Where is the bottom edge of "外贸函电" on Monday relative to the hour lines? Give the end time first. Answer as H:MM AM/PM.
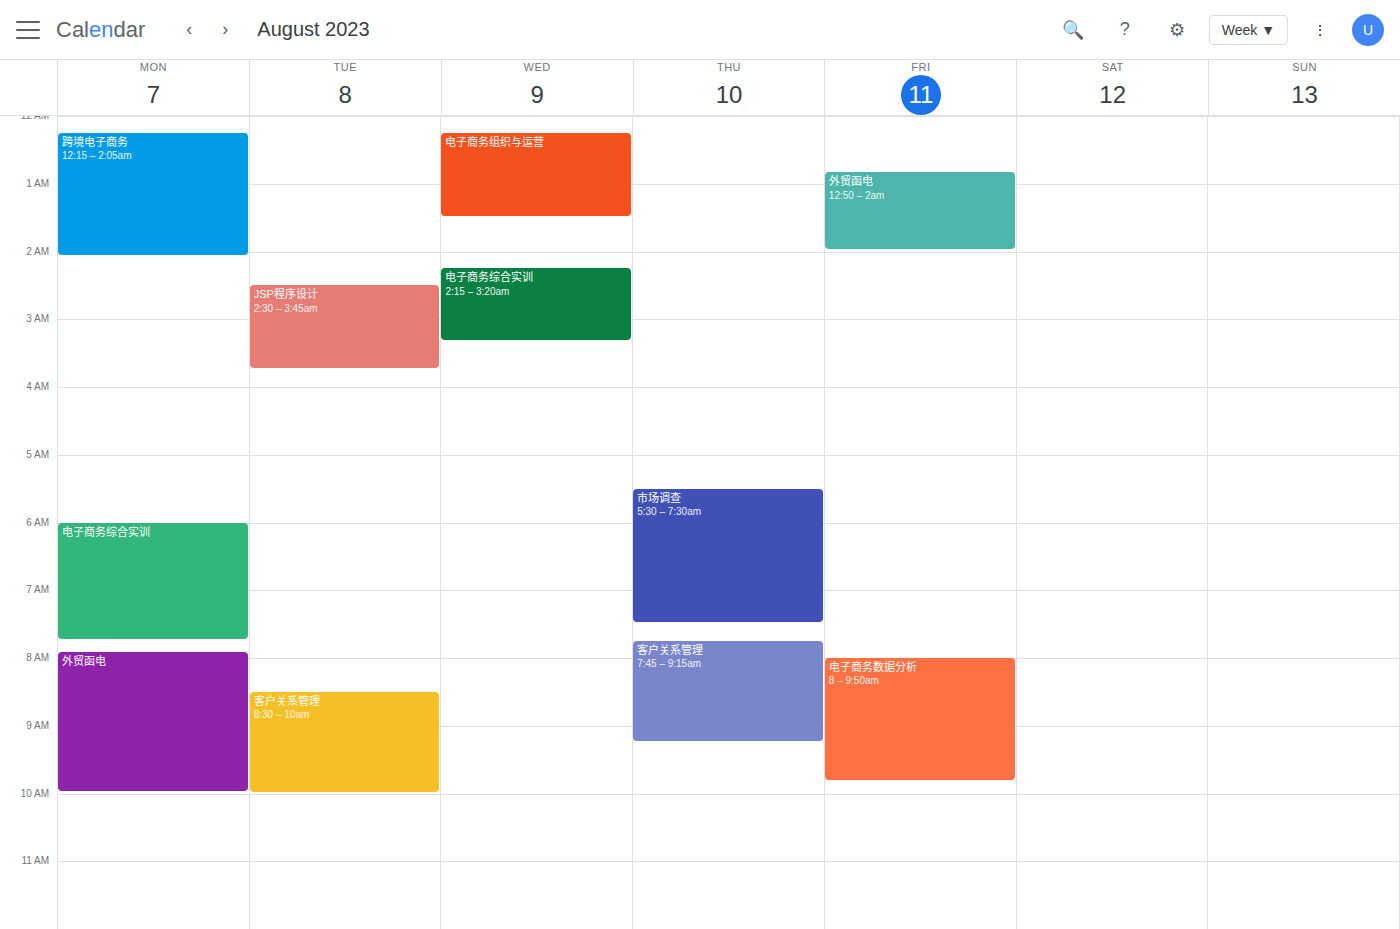
10:00 AM -- exactly on the 10 AM line.